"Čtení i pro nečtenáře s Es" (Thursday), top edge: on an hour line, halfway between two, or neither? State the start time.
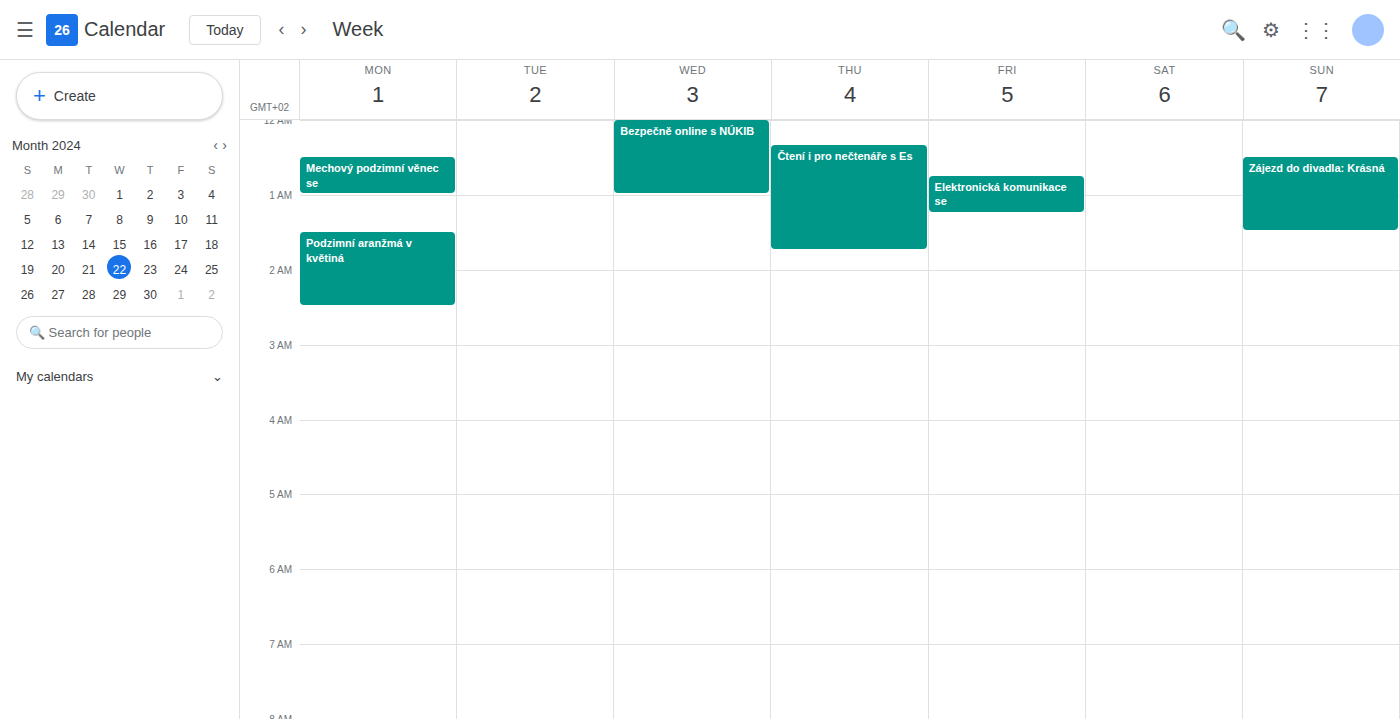
12:20 AM -- neither: 20 minutes below the 12 AM line and 40 minutes above the 1 AM line.